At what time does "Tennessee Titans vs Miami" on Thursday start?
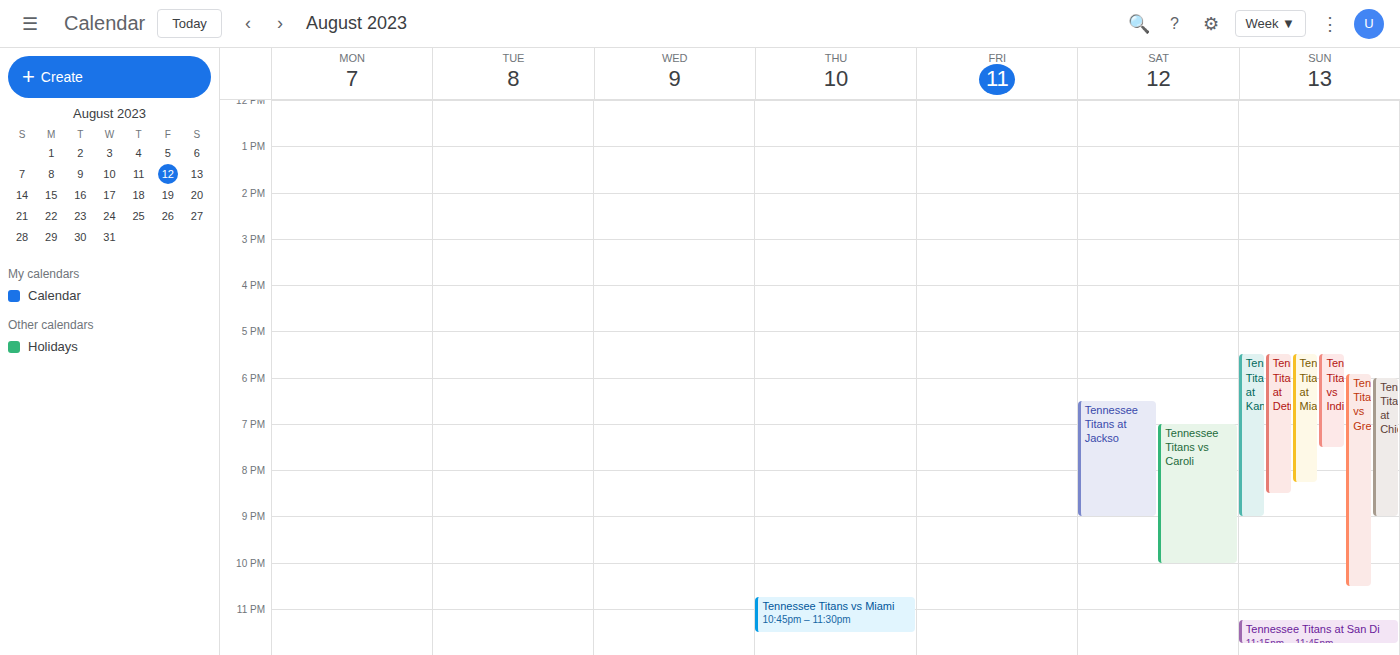
10:45 PM